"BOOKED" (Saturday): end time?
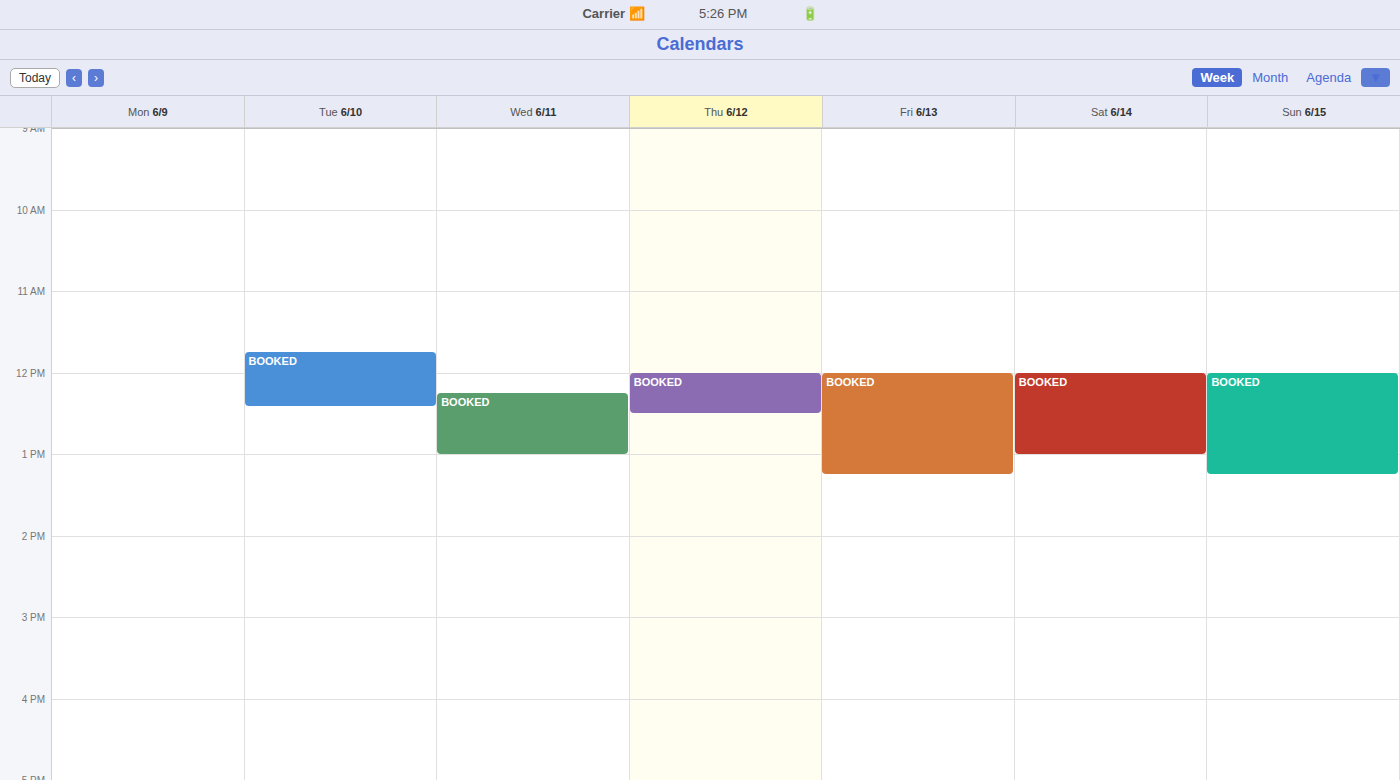
13:00